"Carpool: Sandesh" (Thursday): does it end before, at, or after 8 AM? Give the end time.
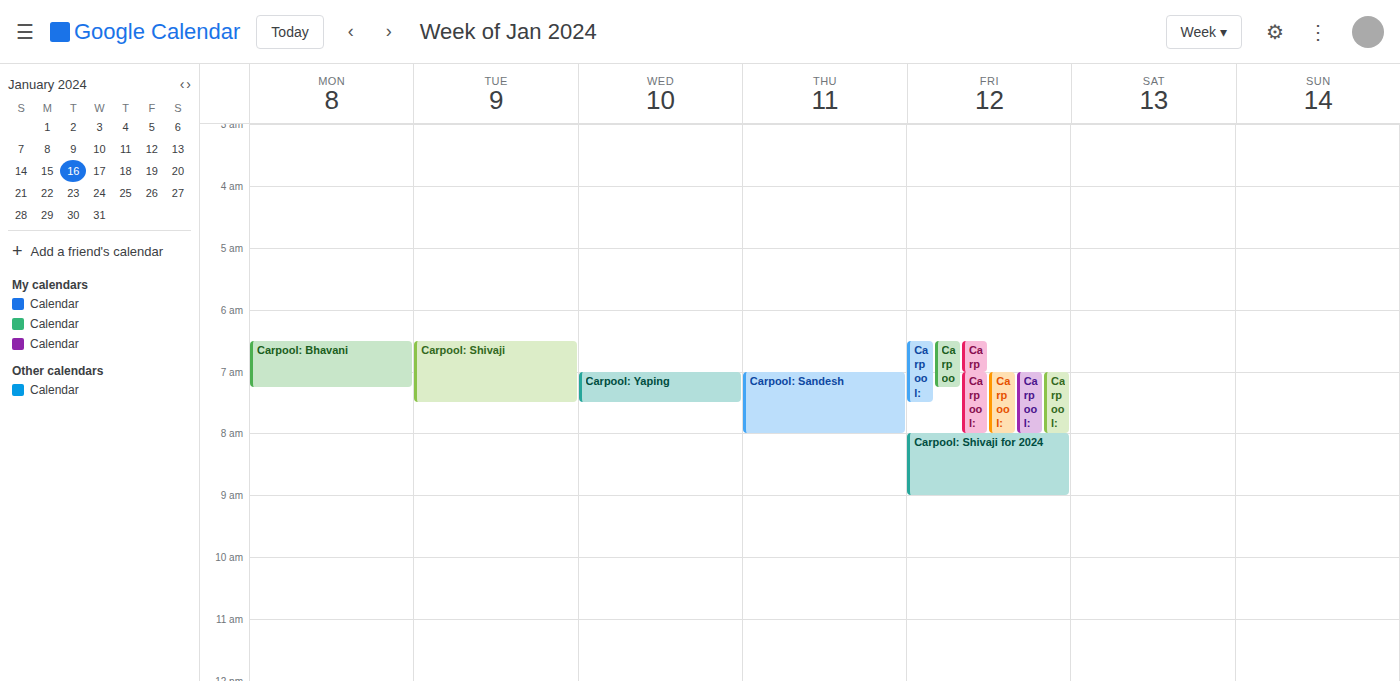
8:00 AM -- exactly at 8 AM, on the 8 AM line.